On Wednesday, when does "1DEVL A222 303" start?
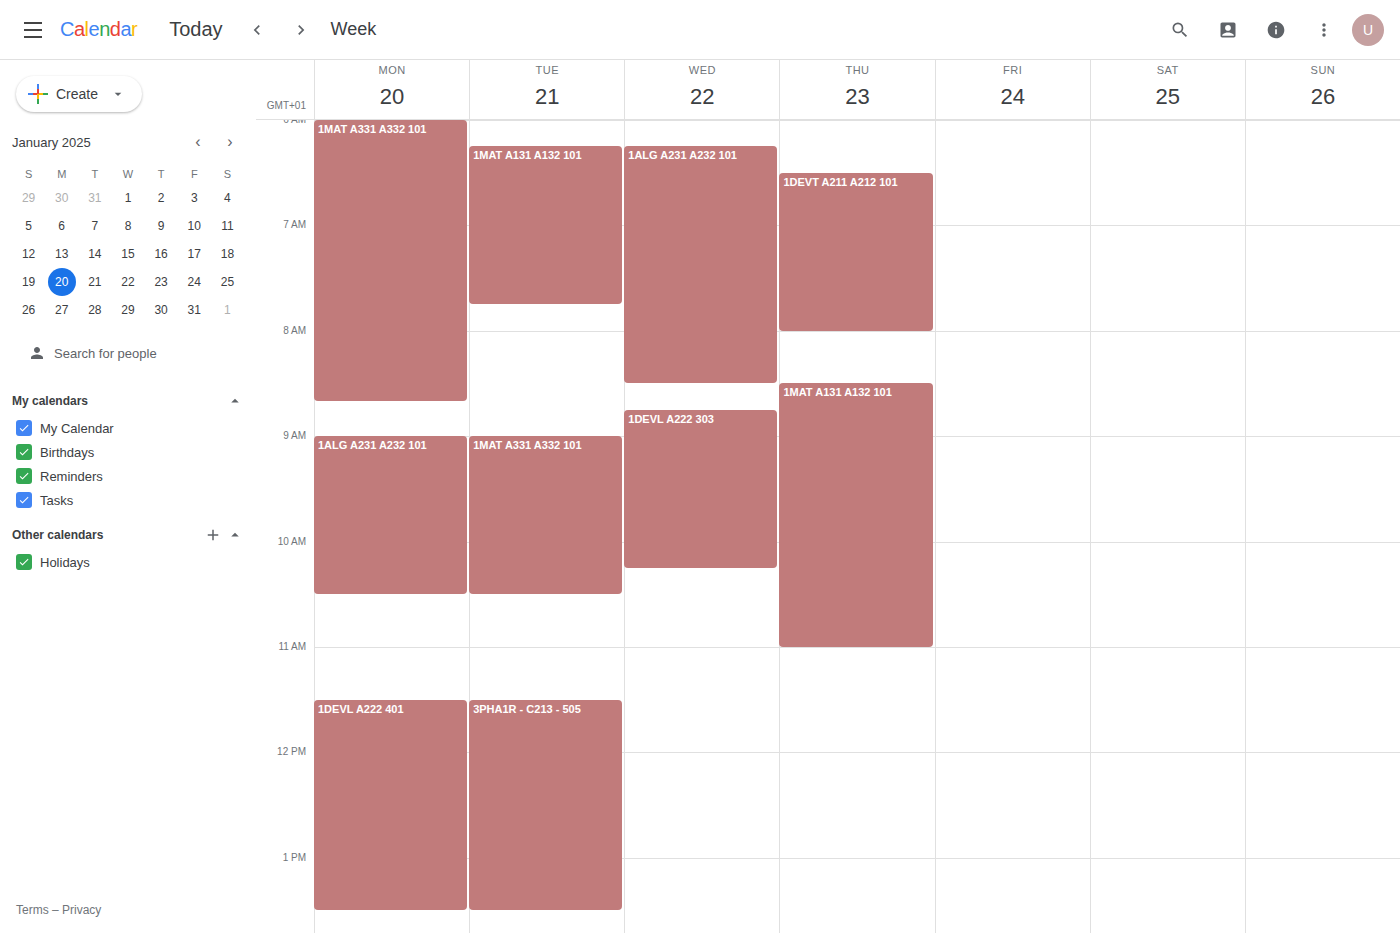
8:45 AM